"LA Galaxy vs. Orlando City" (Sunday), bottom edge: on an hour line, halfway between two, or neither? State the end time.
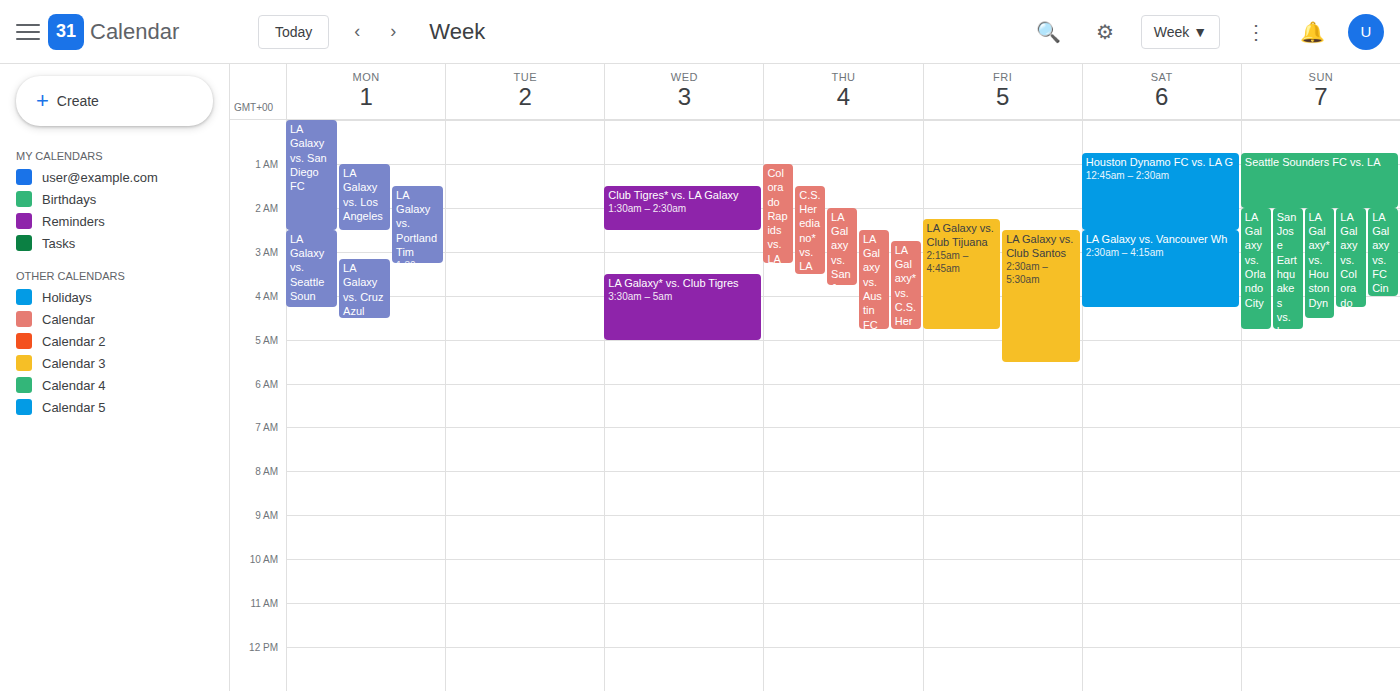
4:45 AM -- neither: three quarters of the way from the 4 AM line to the 5 AM line.